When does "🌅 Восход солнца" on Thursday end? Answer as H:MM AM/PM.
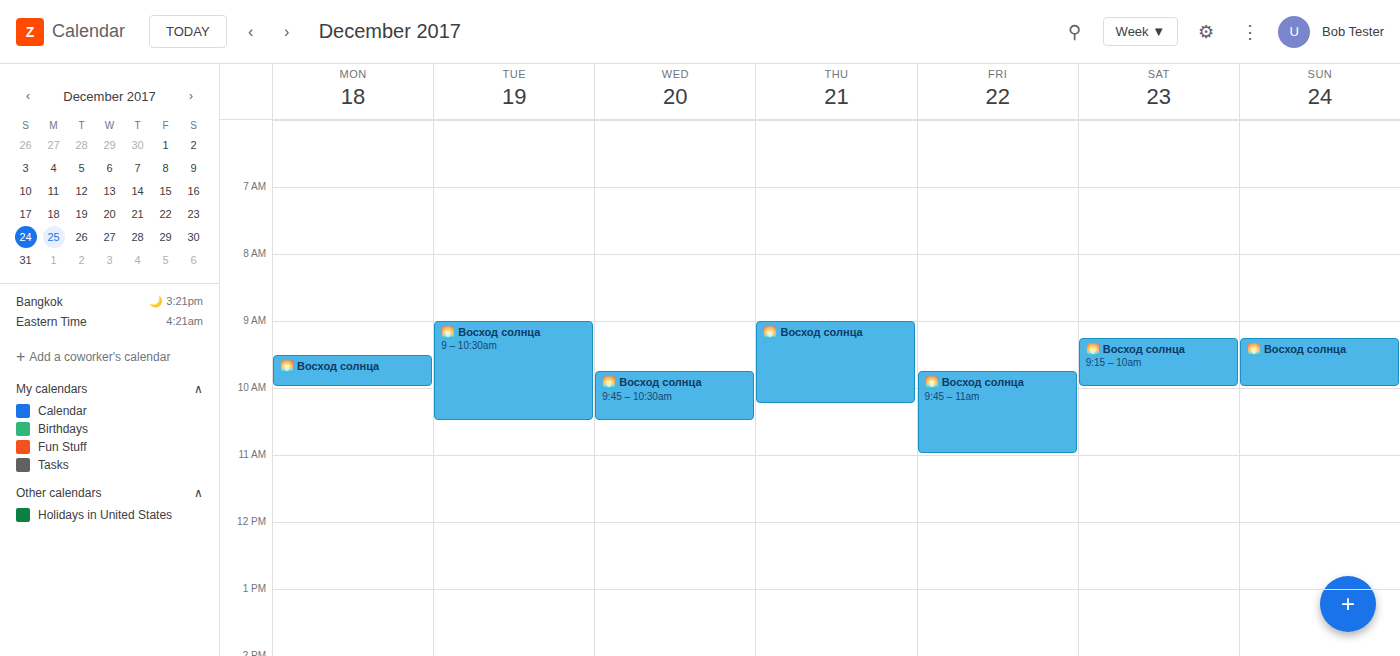
10:15 AM